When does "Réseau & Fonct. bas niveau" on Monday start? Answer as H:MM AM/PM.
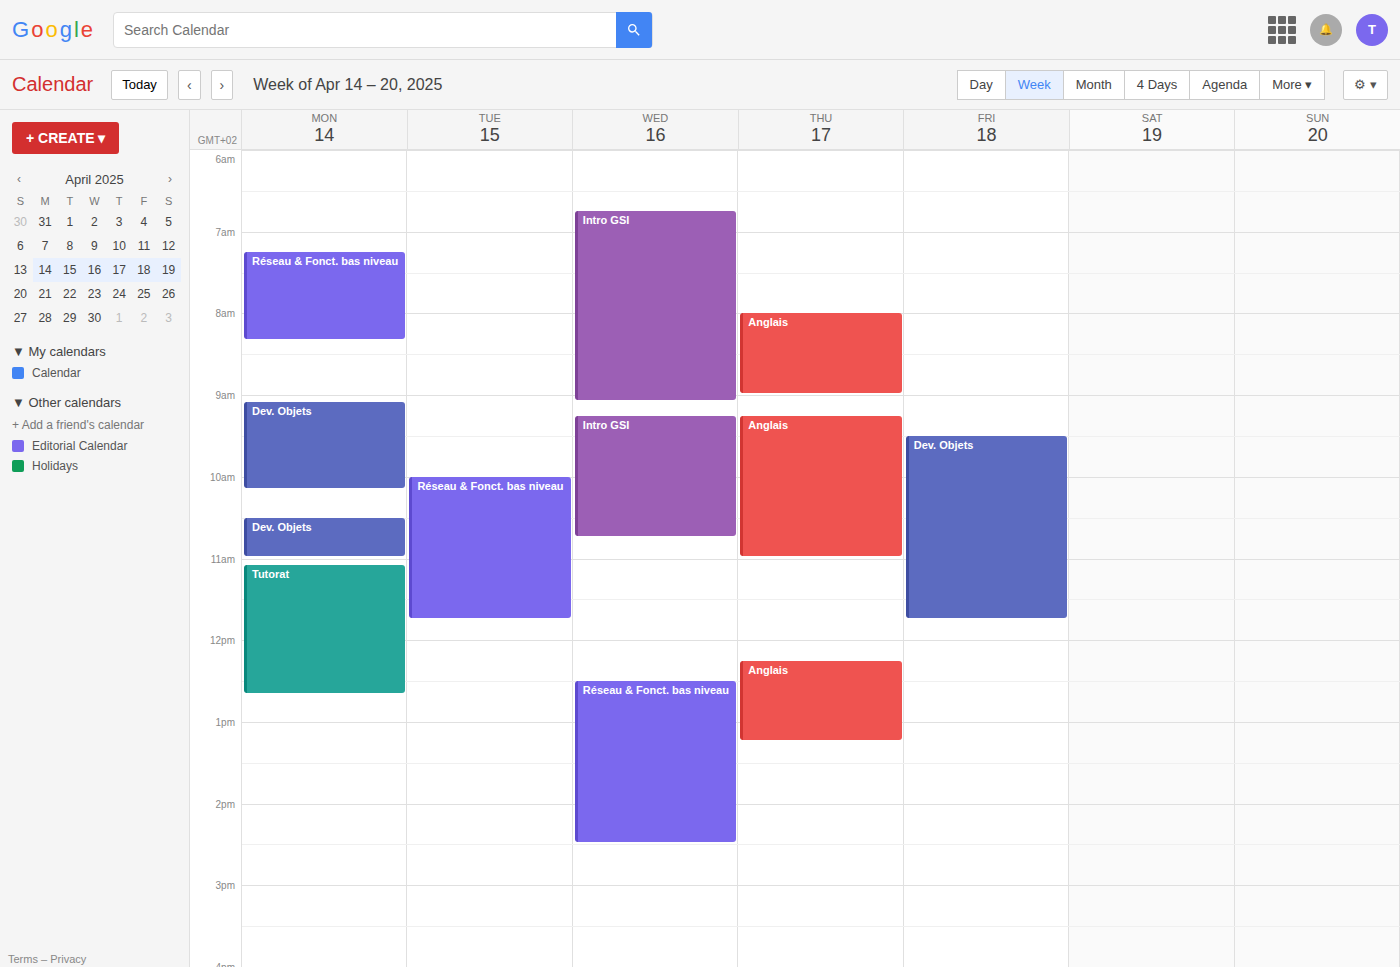
7:15 AM